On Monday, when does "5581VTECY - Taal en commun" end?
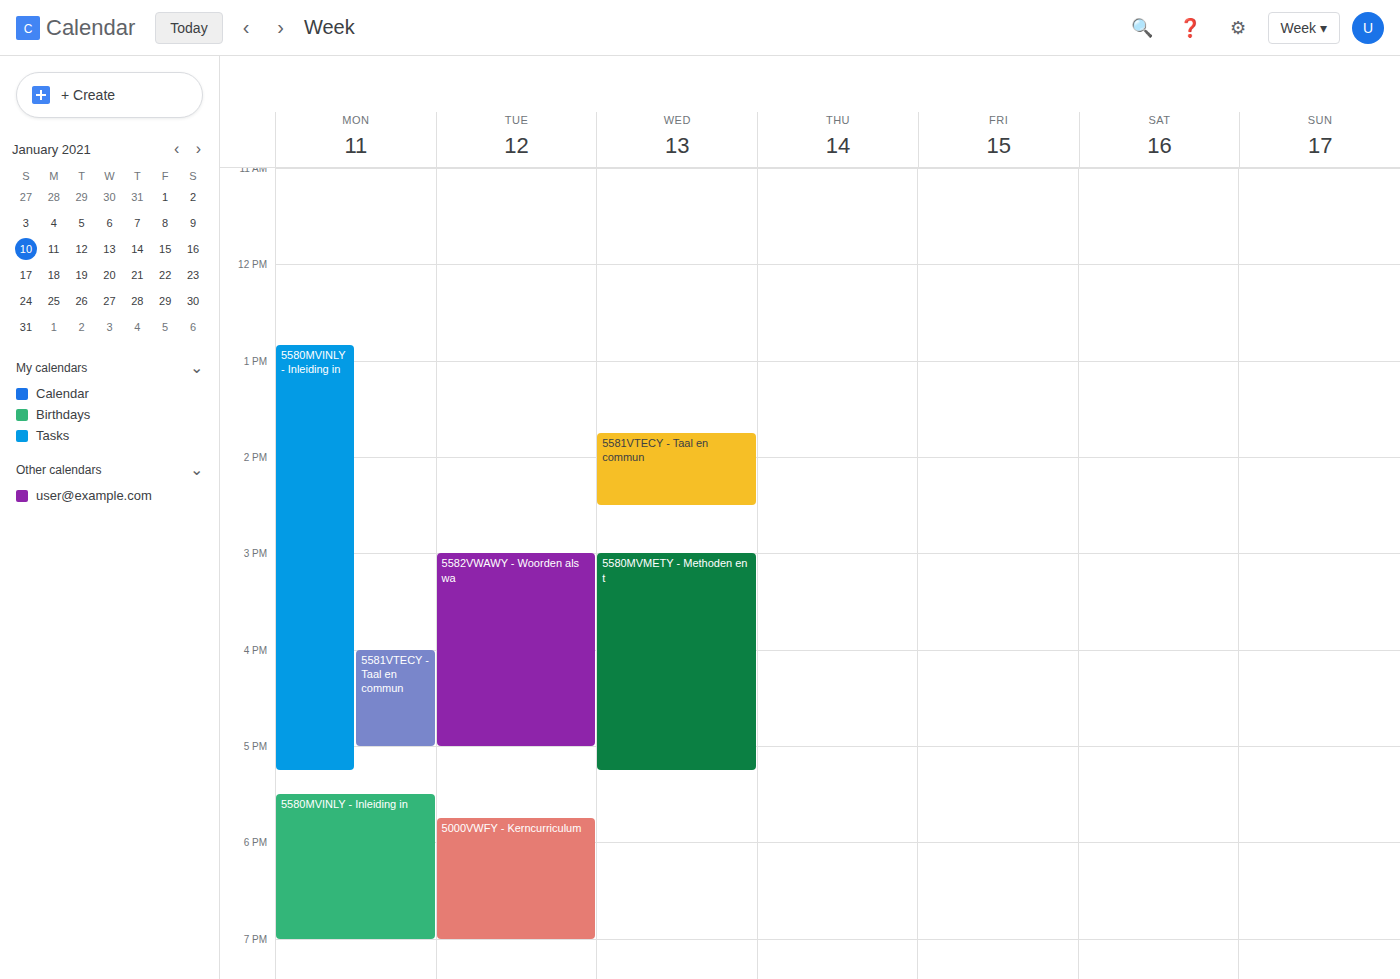
5:00 PM